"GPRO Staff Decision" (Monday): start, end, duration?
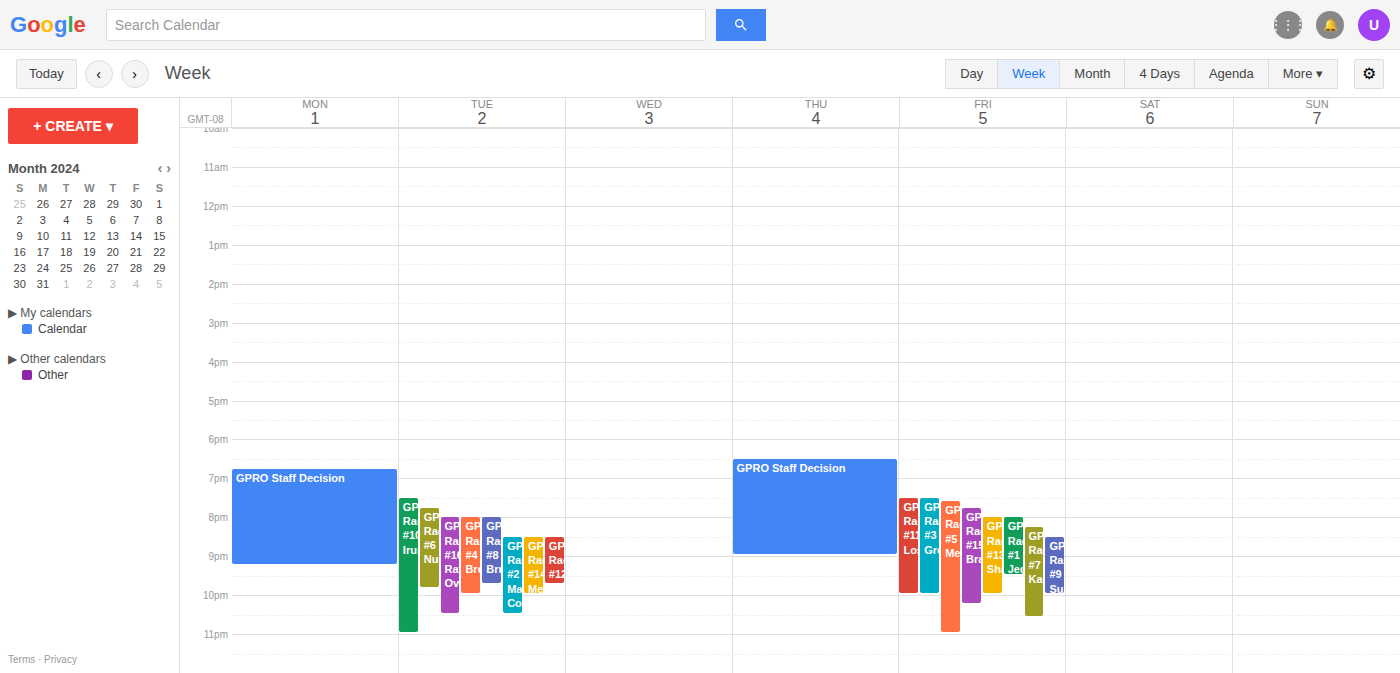
6:45 PM to 9:15 PM, 2 hours 30 minutes